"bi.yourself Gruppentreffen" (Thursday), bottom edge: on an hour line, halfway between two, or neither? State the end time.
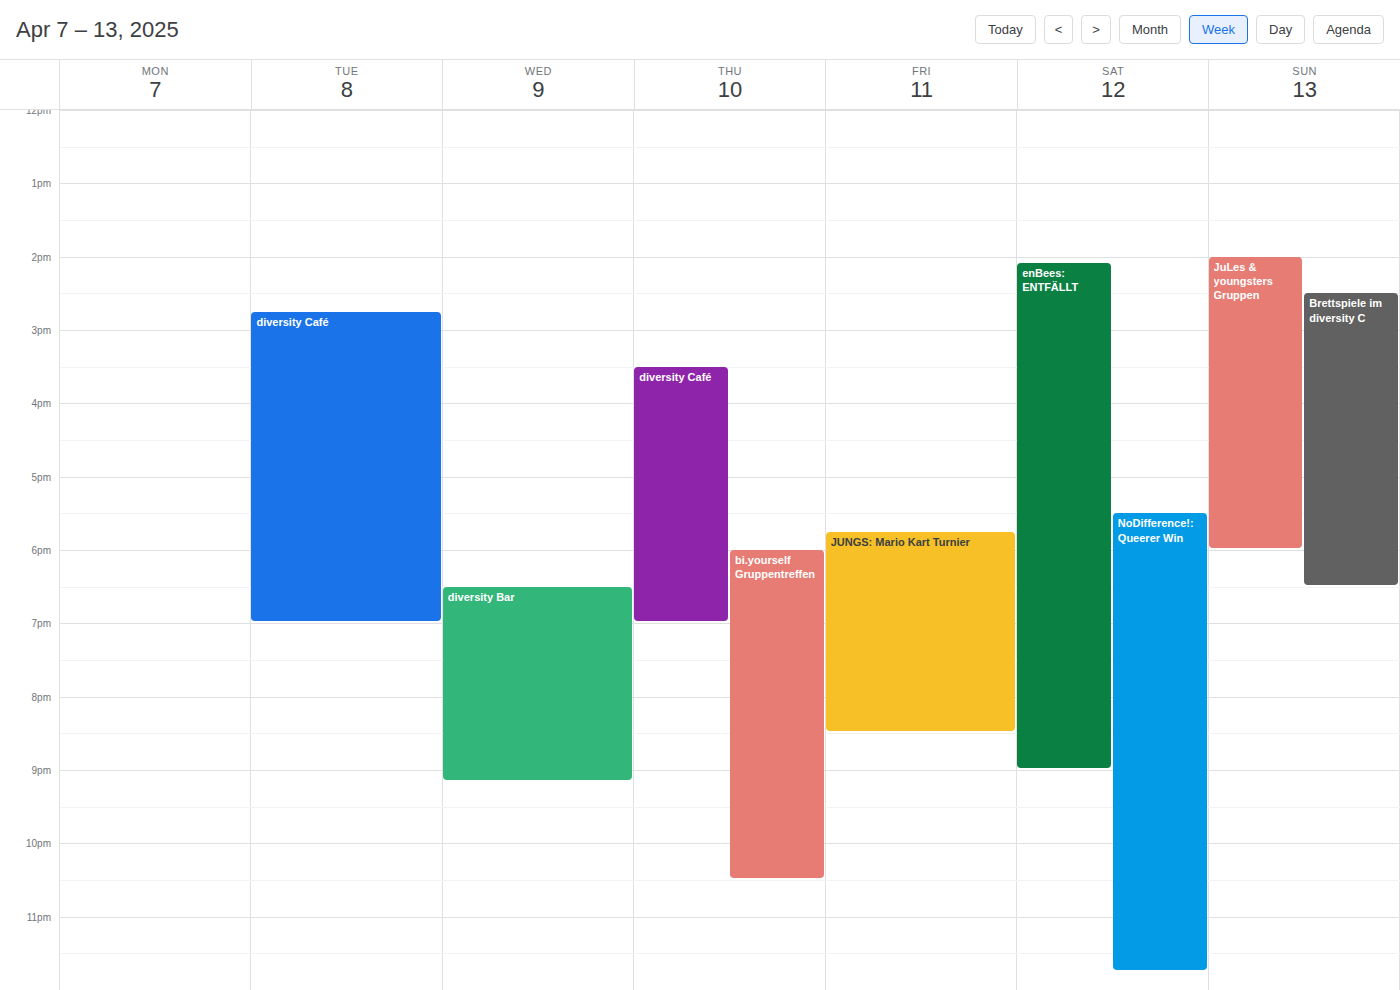
10:30 PM -- halfway between the 10 PM and 11 PM lines.